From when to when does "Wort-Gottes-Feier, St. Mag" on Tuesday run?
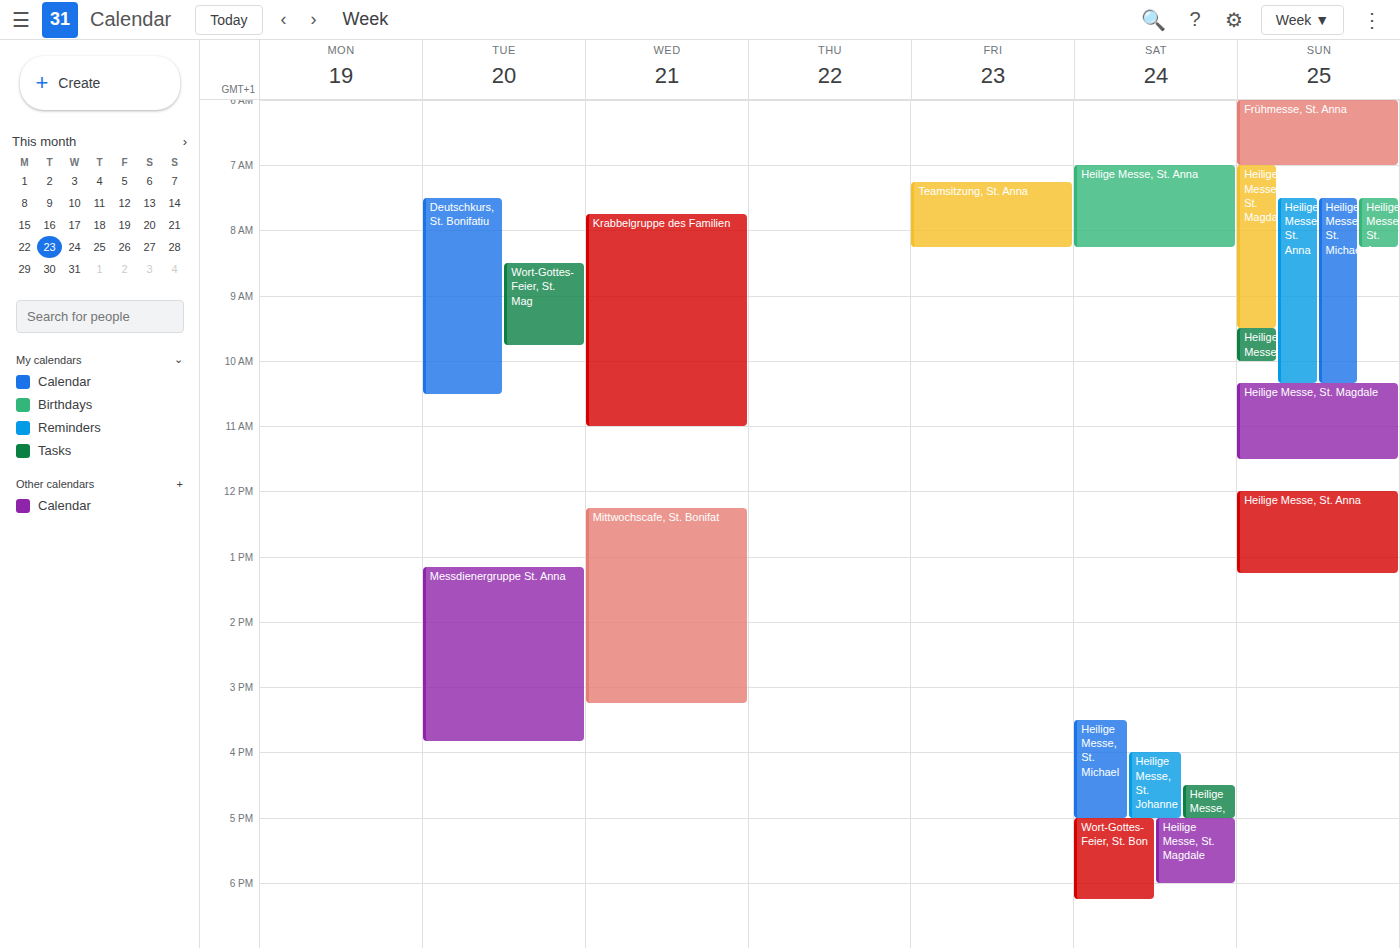
8:30 AM to 9:45 AM